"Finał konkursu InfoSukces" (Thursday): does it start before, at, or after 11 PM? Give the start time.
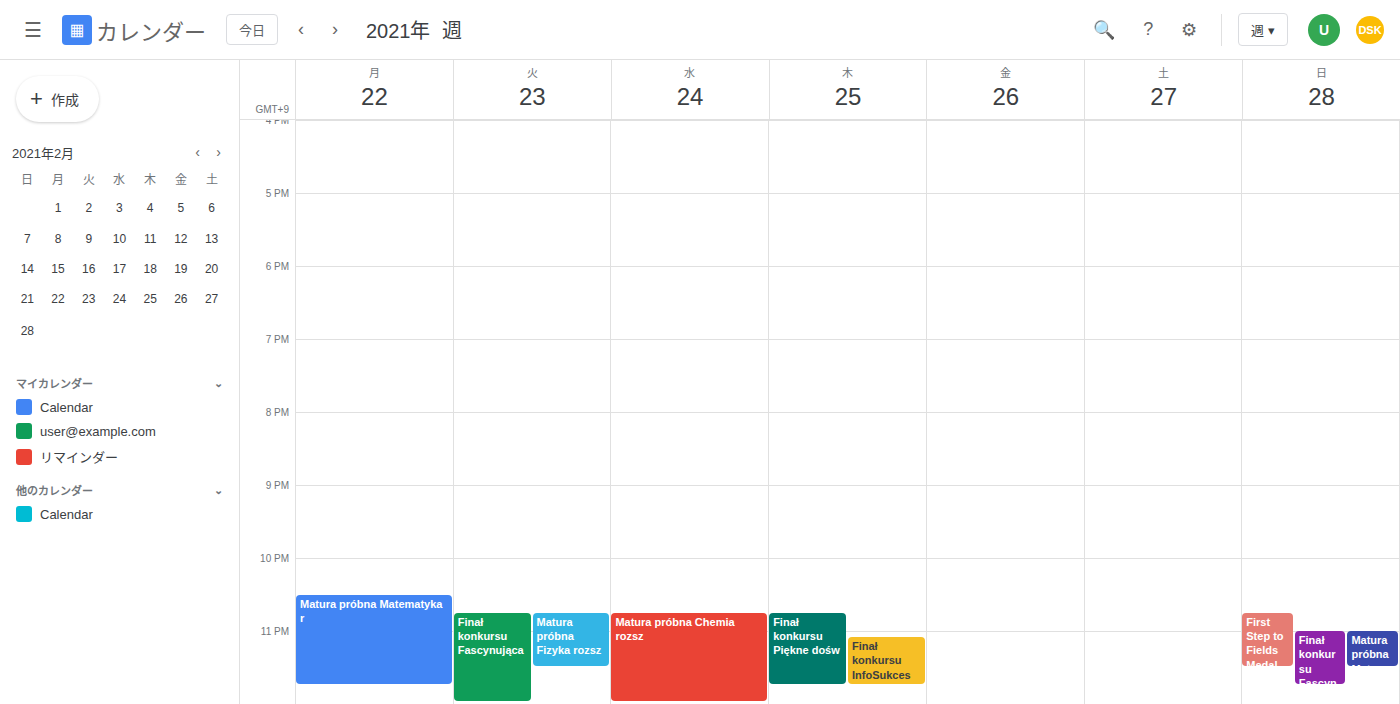
11:05 PM -- after 11 PM, 5 minutes below the 11 PM line.